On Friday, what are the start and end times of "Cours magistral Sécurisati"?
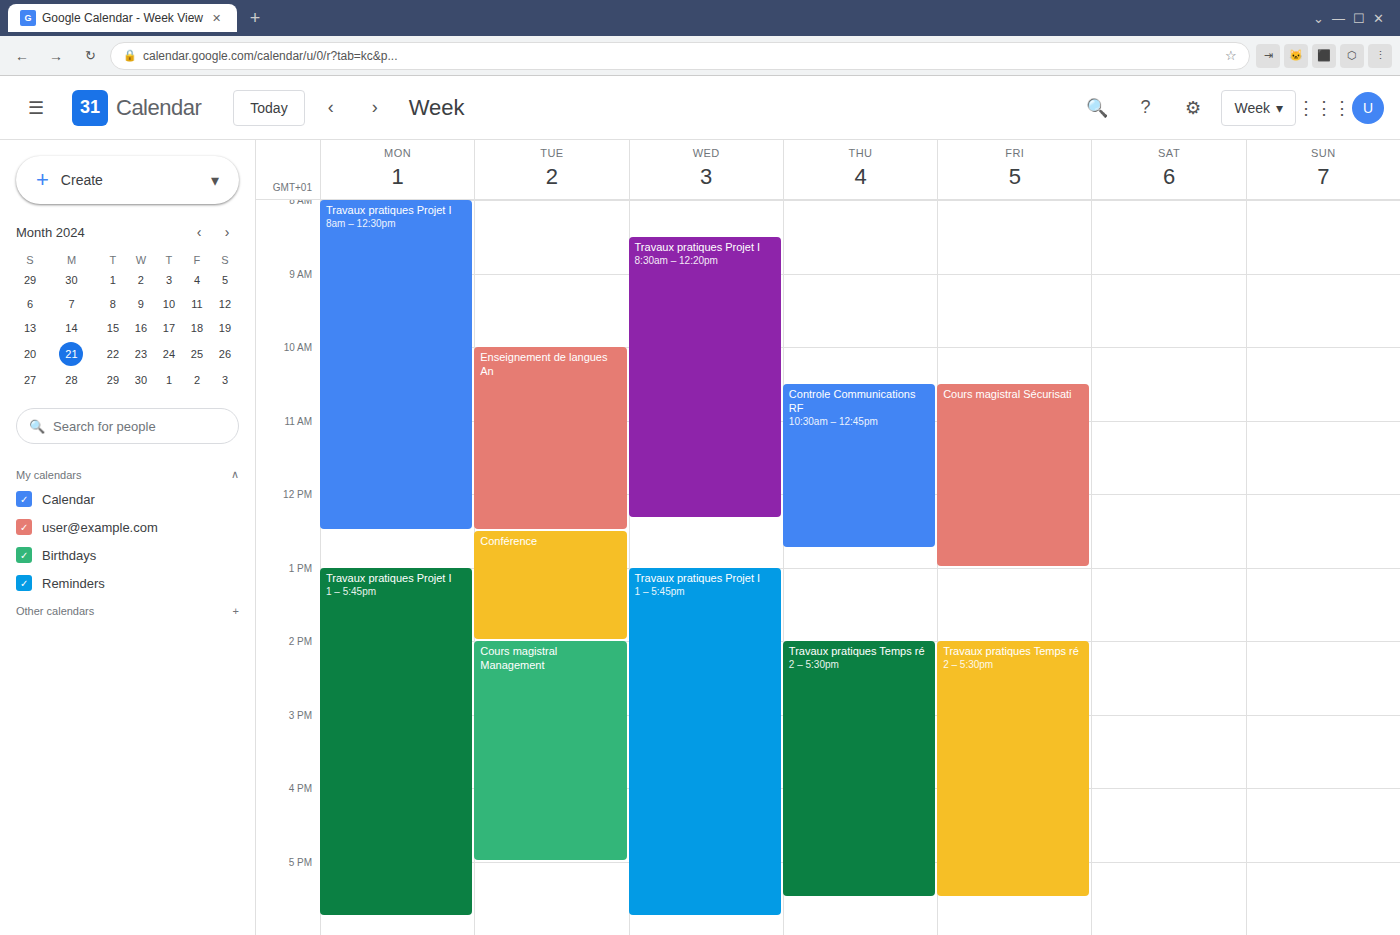
10:30 to 13:00